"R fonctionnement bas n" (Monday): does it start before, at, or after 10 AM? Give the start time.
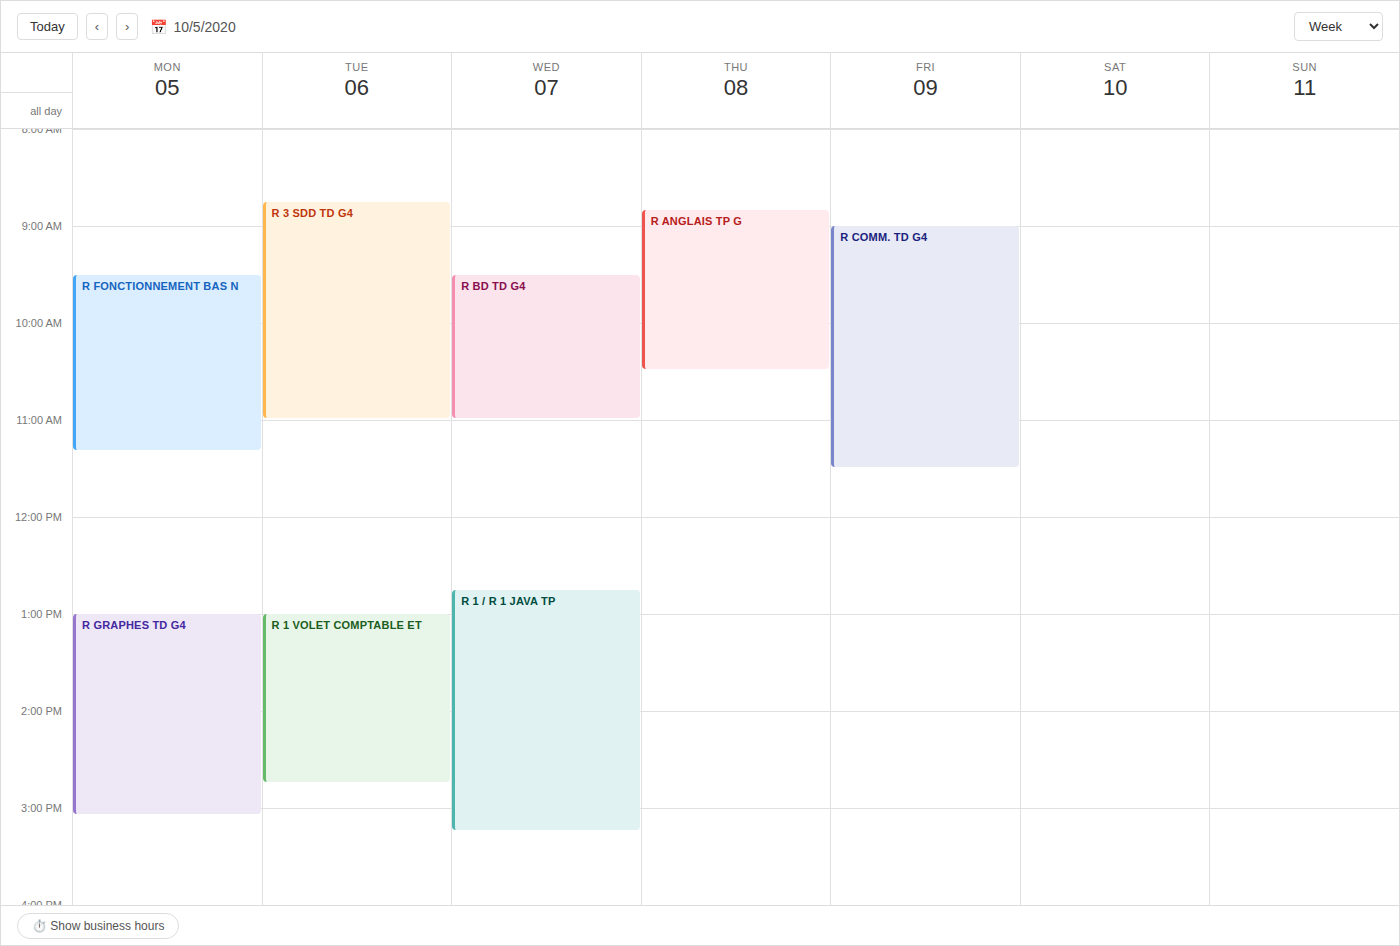
9:30 AM -- before 10 AM, 30 minutes above the 10 AM line.